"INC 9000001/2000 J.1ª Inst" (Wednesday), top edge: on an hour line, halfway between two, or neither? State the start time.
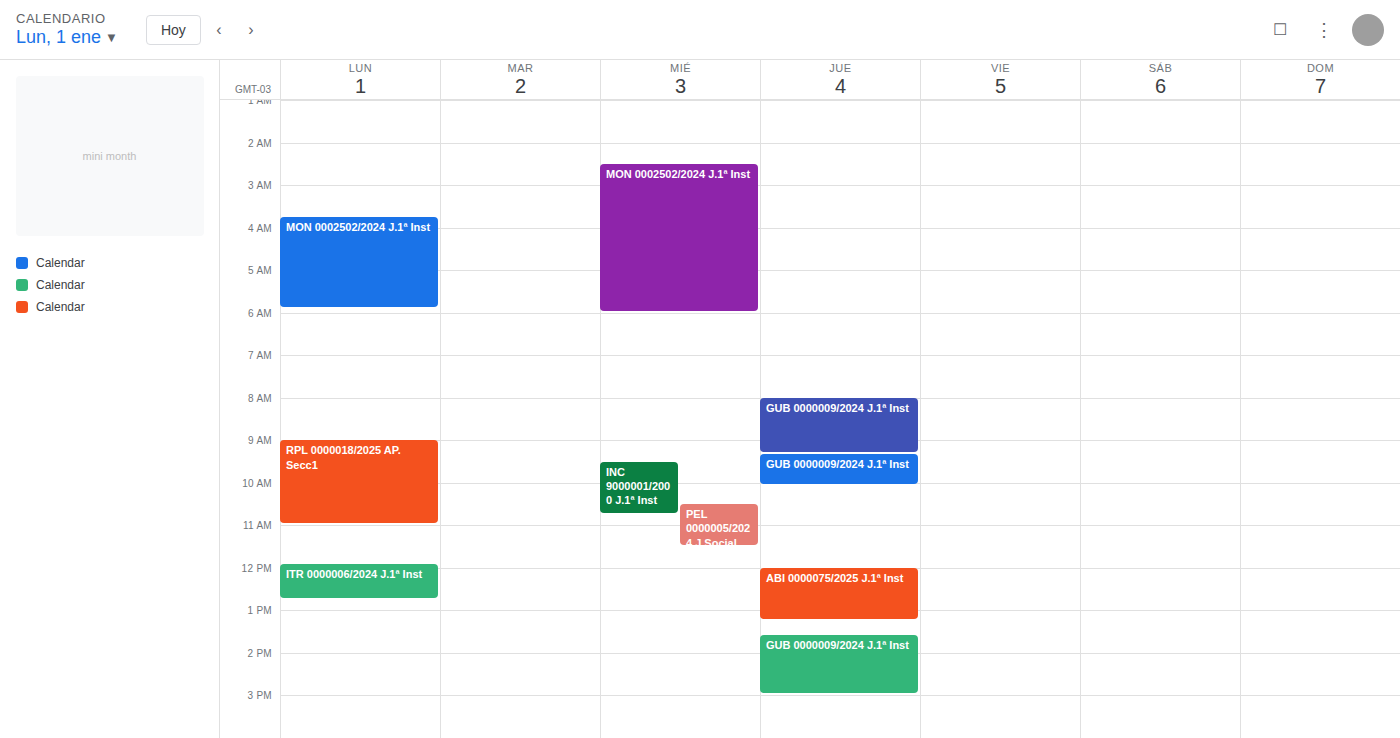
9:30 AM -- halfway between the 9 AM and 10 AM lines.